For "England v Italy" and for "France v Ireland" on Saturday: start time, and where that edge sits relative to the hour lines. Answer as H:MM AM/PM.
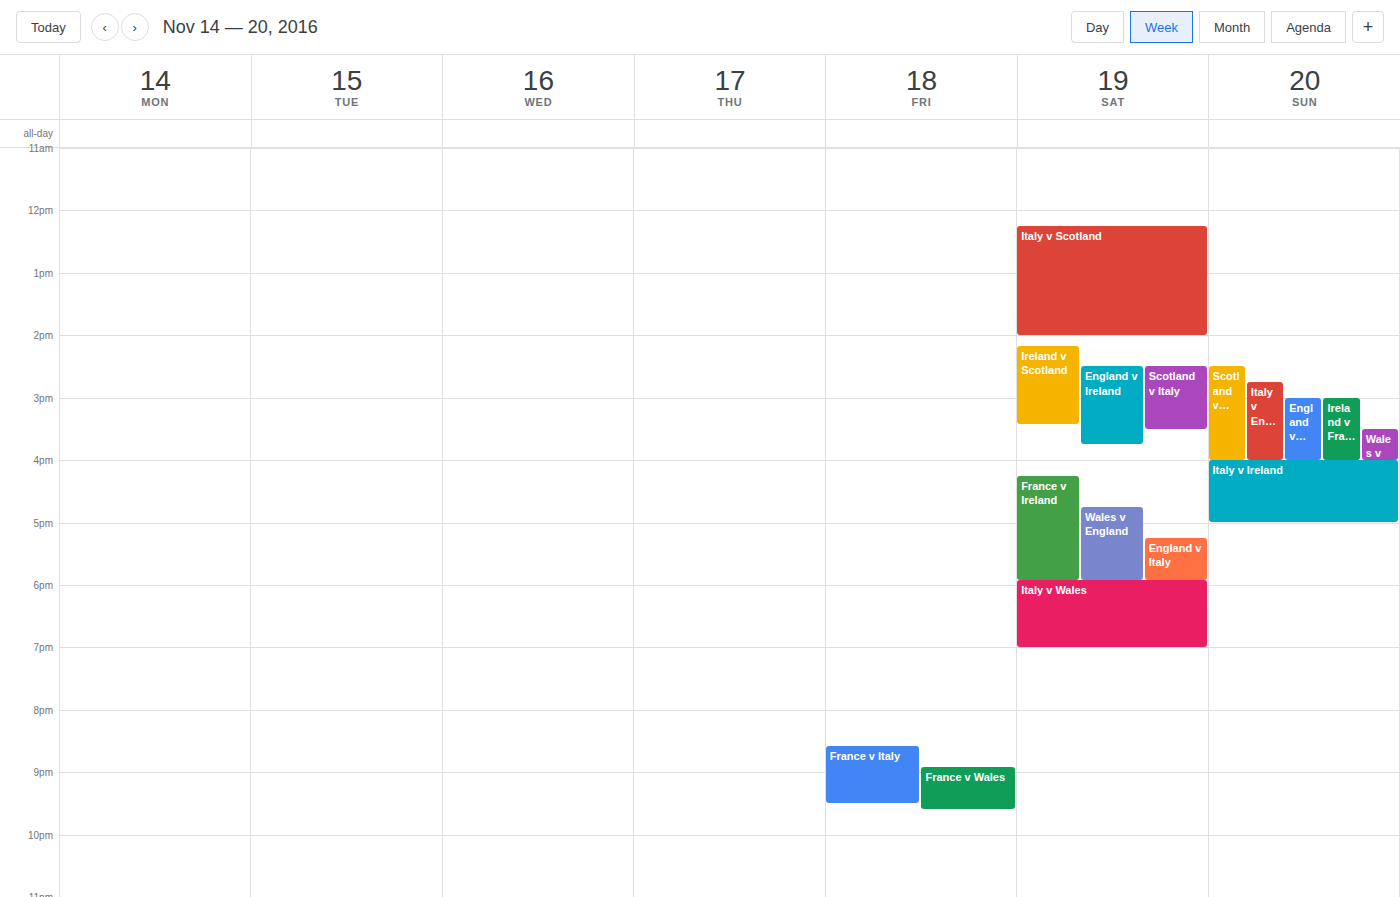
"England v Italy": 5:15 PM, neither: a quarter of the way from the 5 PM line to the 6 PM line. "France v Ireland": 4:15 PM, neither: a quarter of the way from the 4 PM line to the 5 PM line.